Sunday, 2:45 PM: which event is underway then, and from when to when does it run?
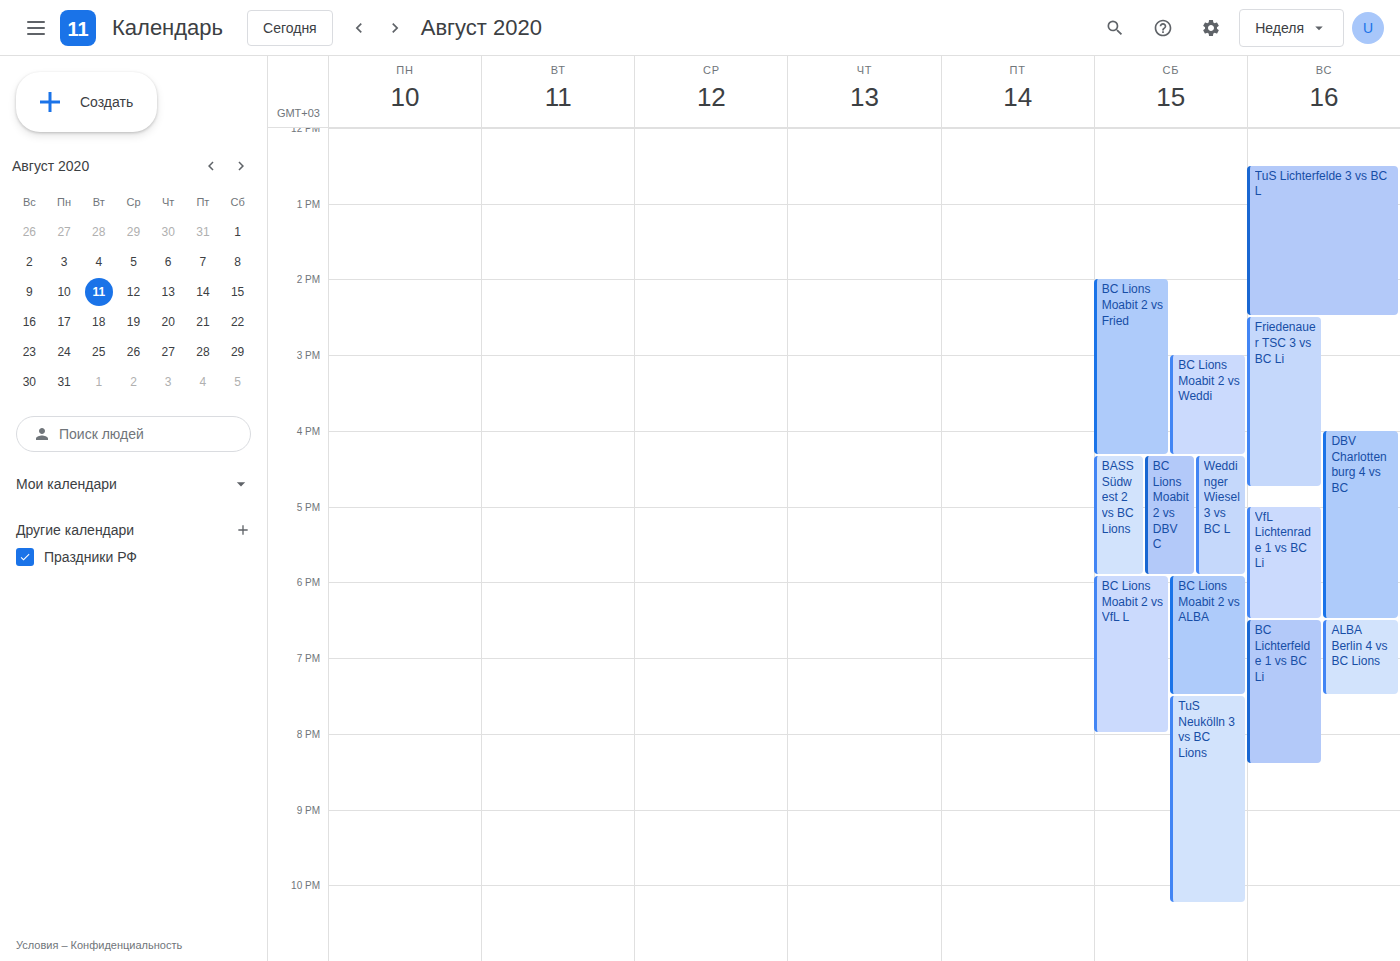
"Friedenauer TSC 3 vs BC Li", 2:30 PM to 4:45 PM